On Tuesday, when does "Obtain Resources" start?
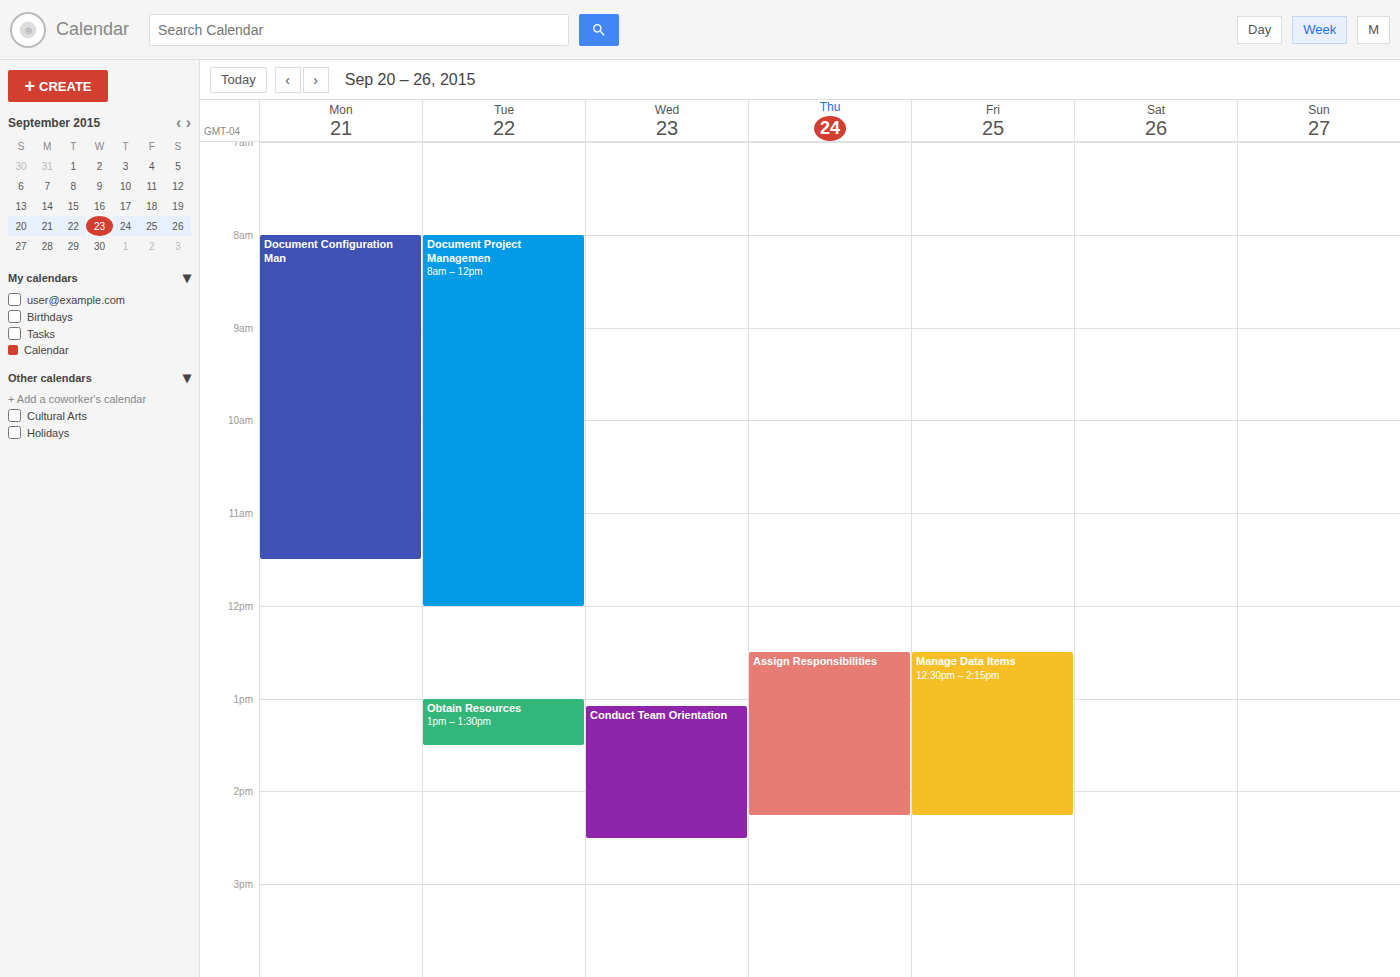
1:00 PM